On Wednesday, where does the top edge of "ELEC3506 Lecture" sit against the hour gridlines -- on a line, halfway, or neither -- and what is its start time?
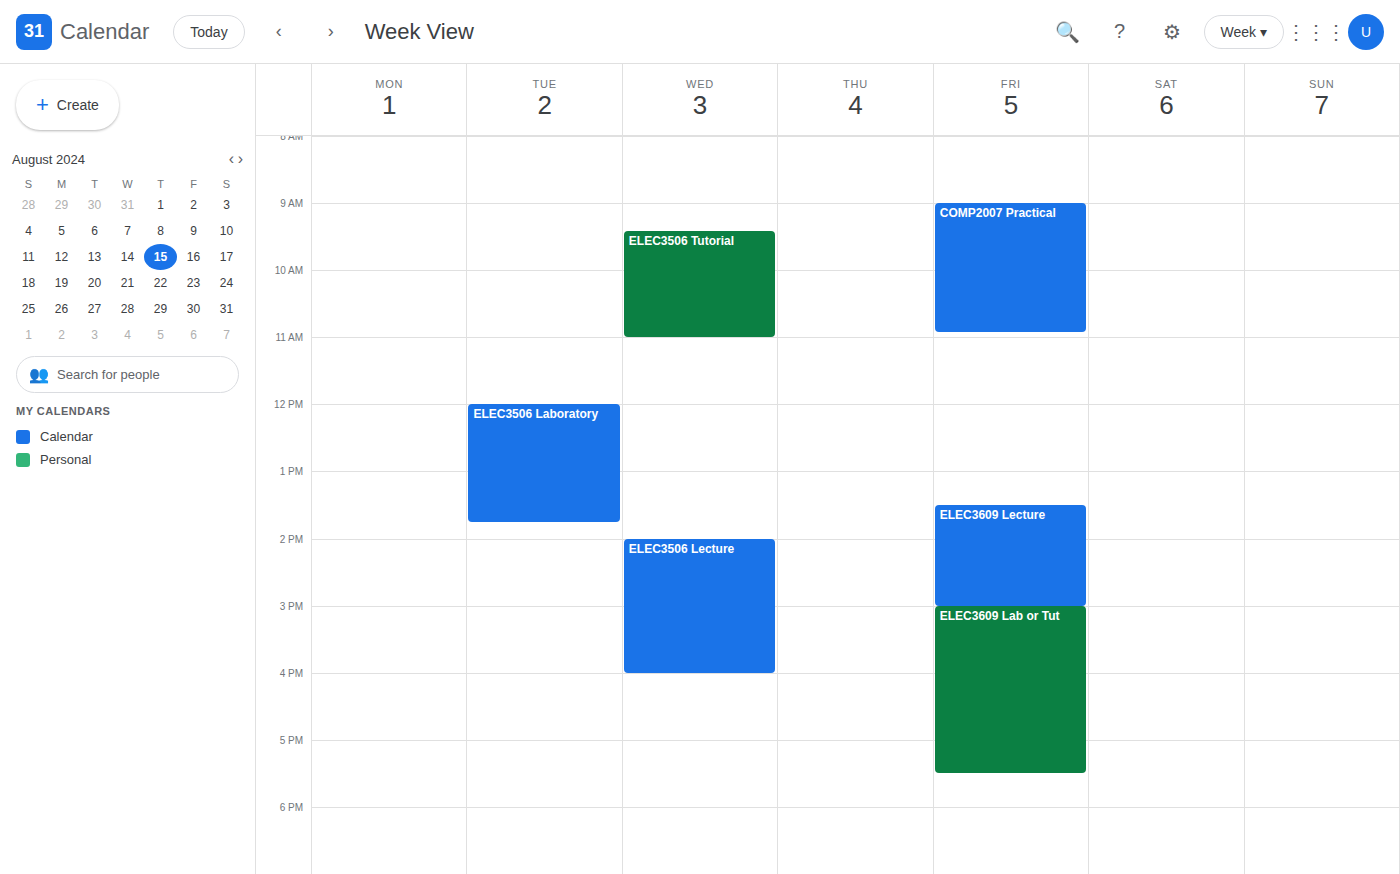
2:00 PM -- exactly on the 2 PM line.